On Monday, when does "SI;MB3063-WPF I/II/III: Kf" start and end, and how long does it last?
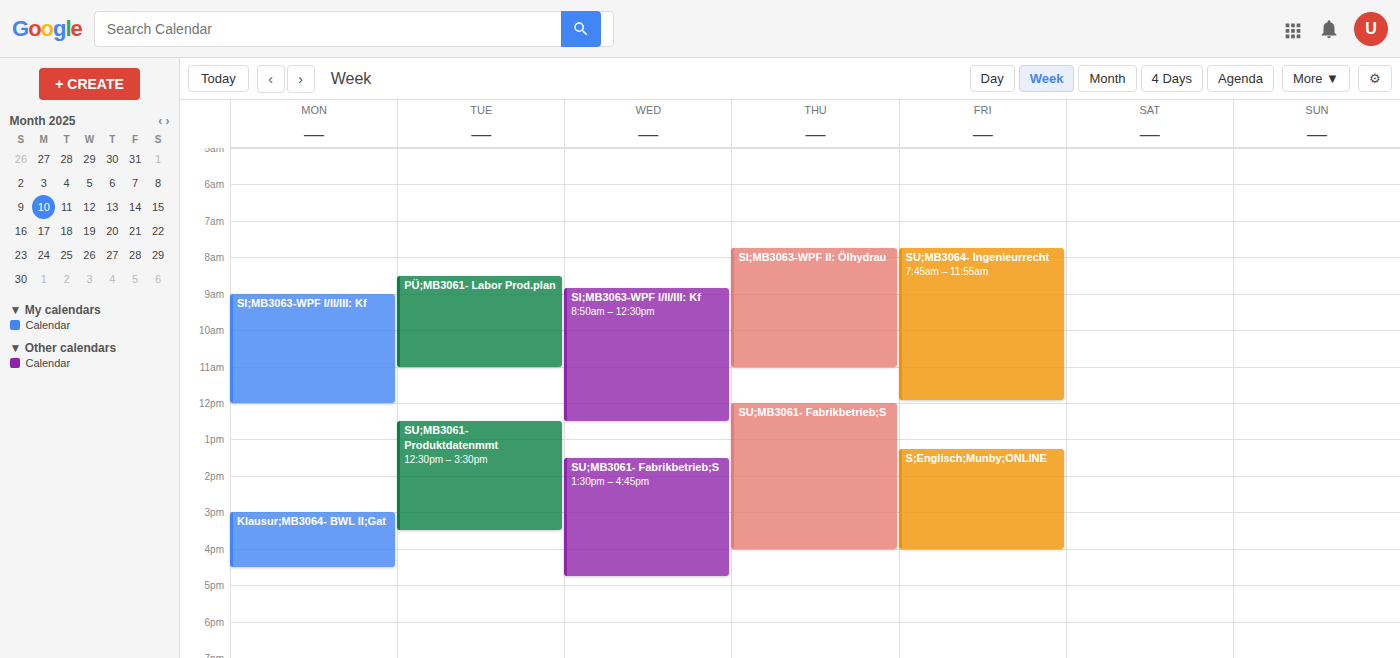
9:00 AM to 12:00 PM, 3 hours